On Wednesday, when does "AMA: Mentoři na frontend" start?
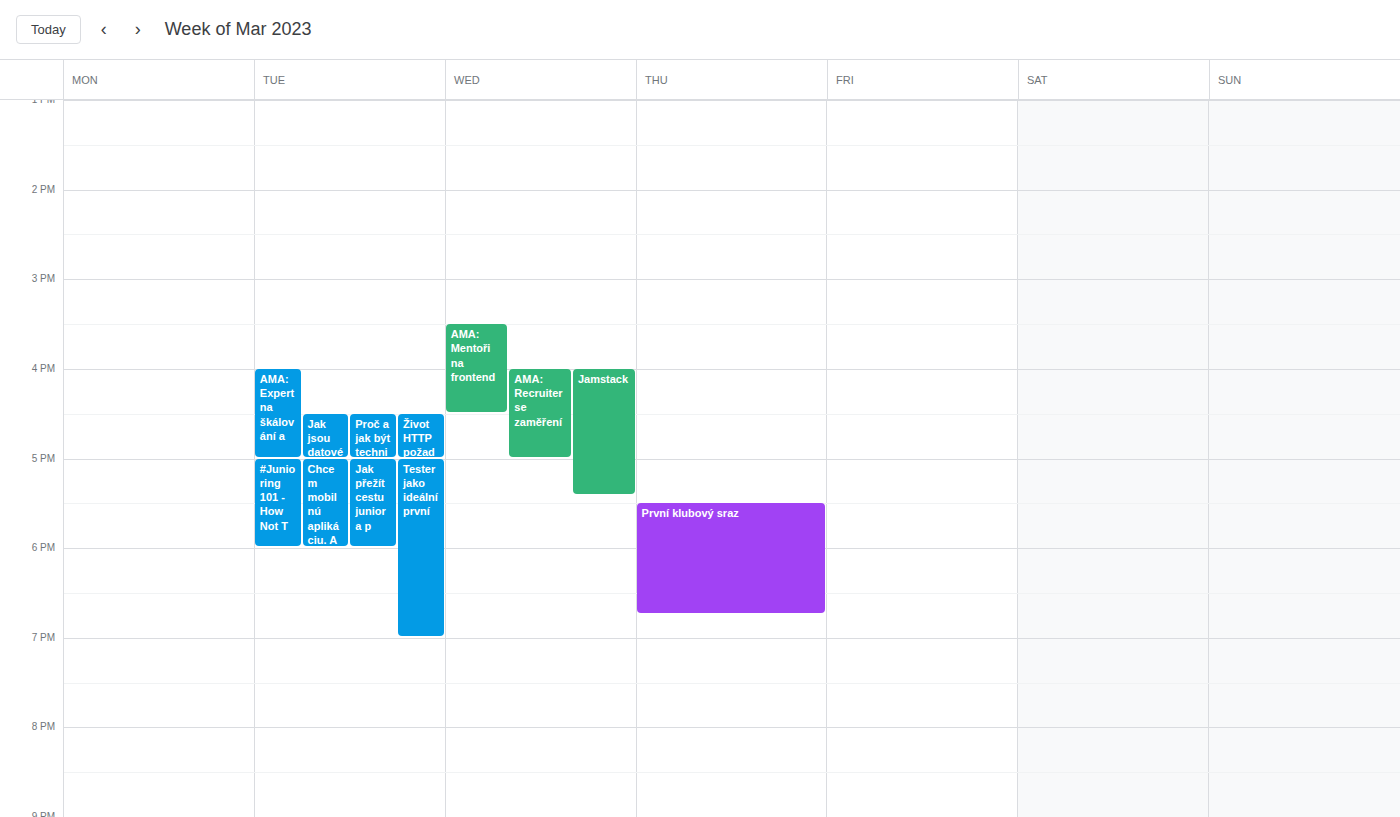
3:30 PM